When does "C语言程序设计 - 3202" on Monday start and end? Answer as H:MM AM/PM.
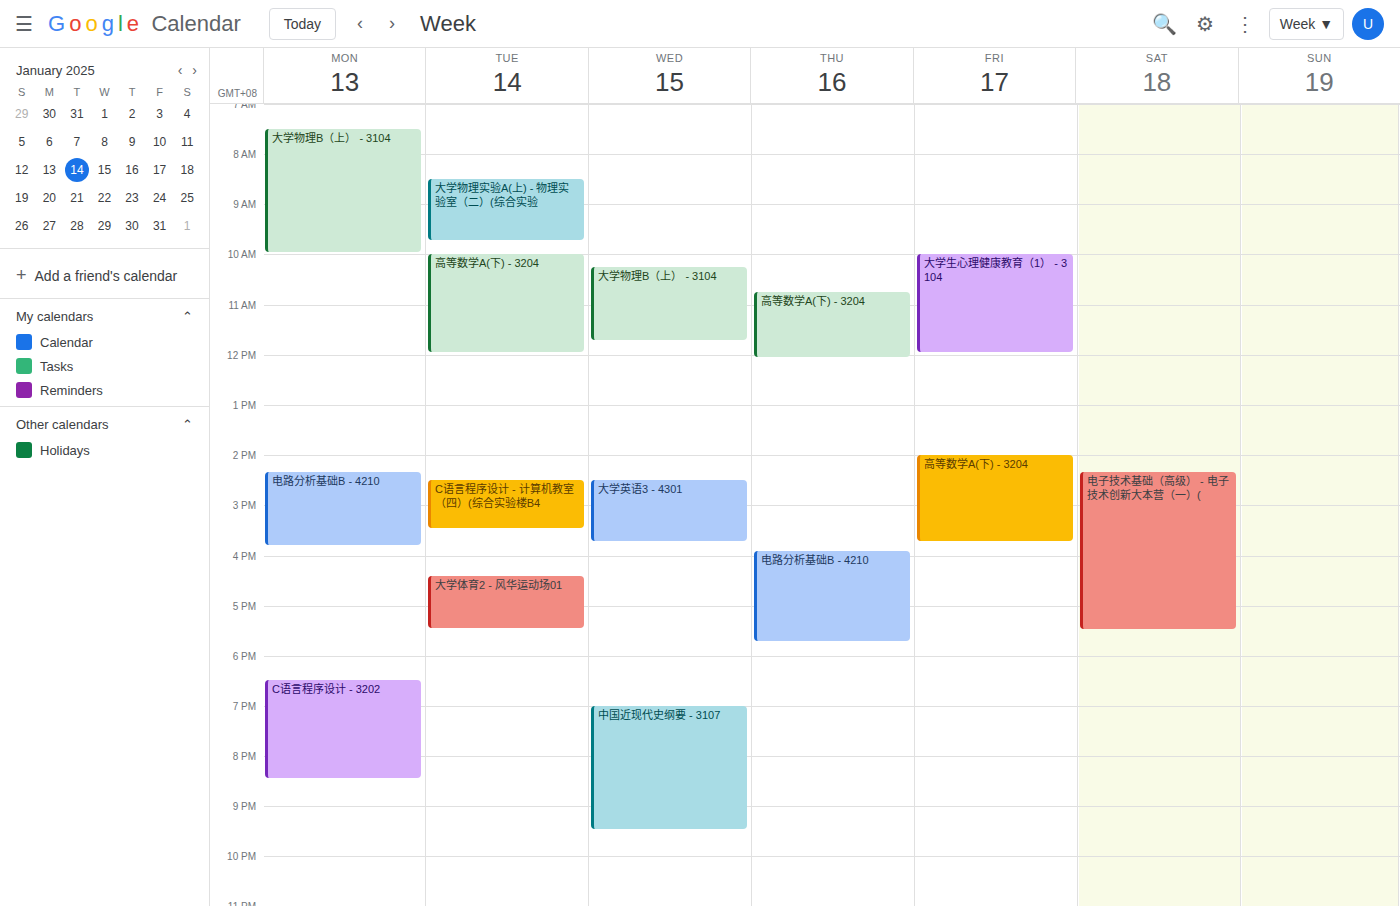
6:30 PM to 8:30 PM